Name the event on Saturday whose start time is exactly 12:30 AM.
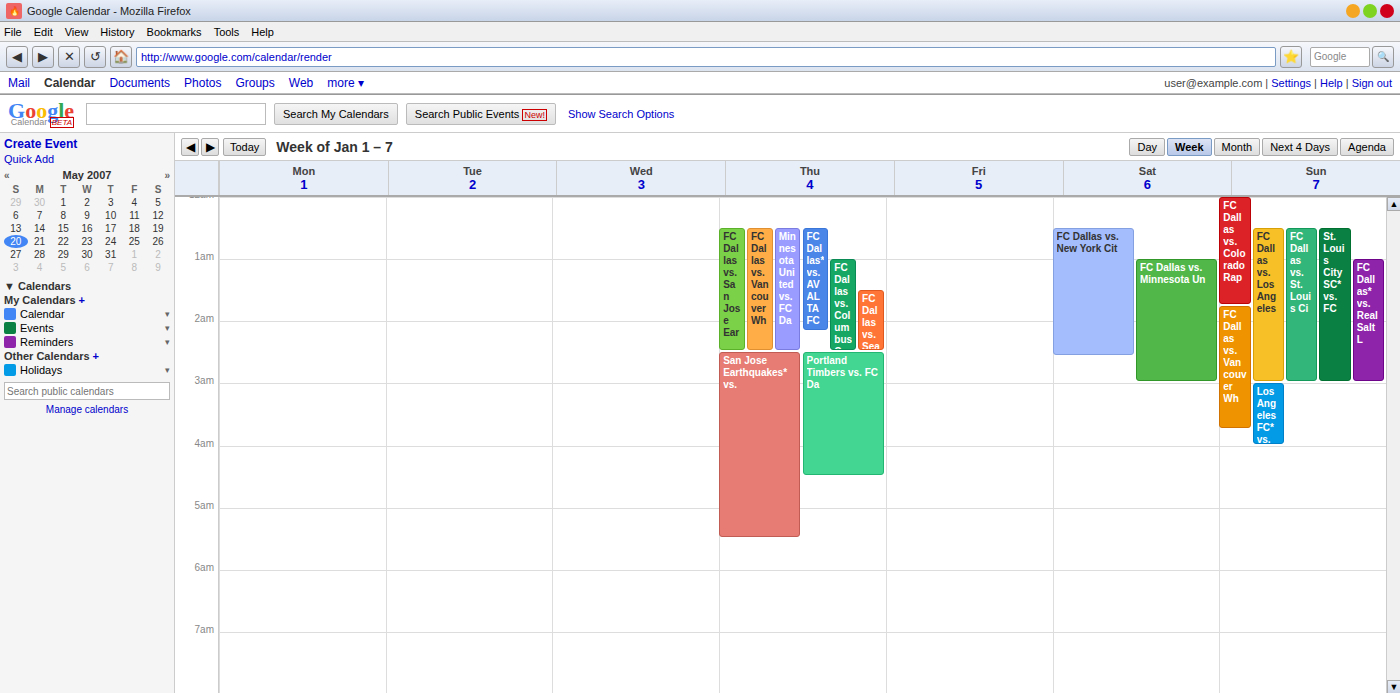
"FC Dallas vs. New York Cit"